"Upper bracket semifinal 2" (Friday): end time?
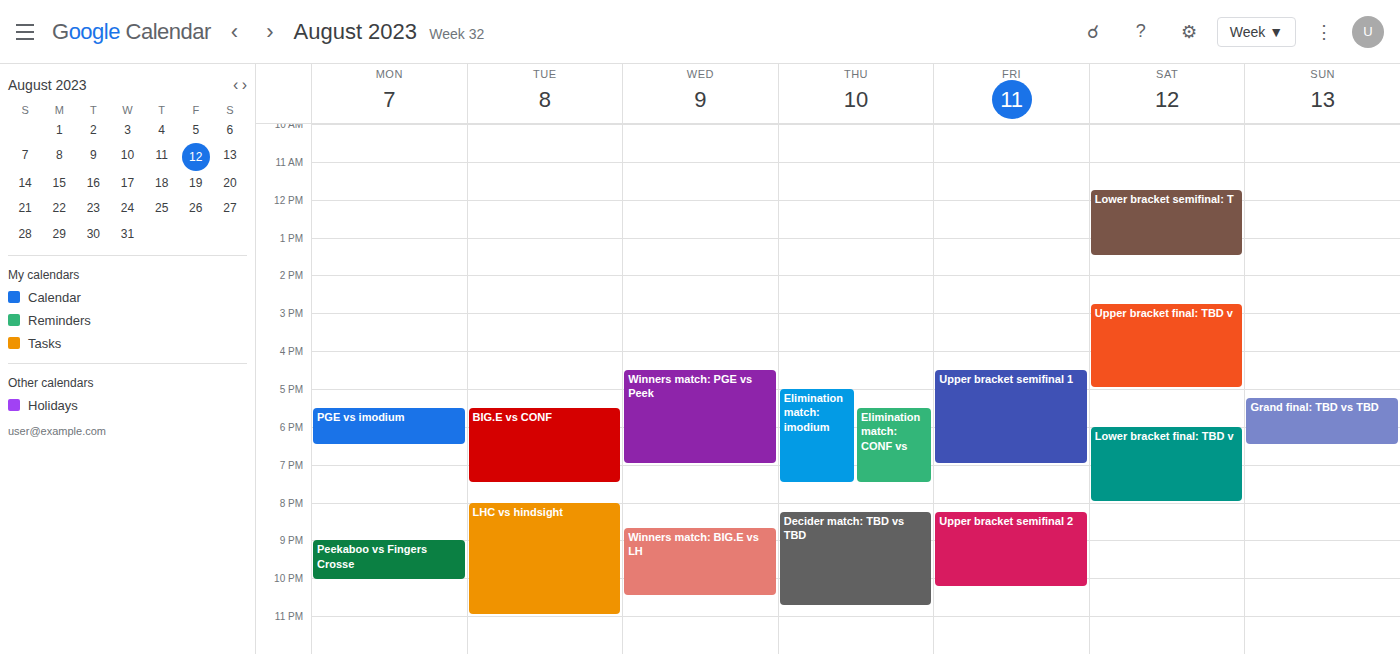
22:15